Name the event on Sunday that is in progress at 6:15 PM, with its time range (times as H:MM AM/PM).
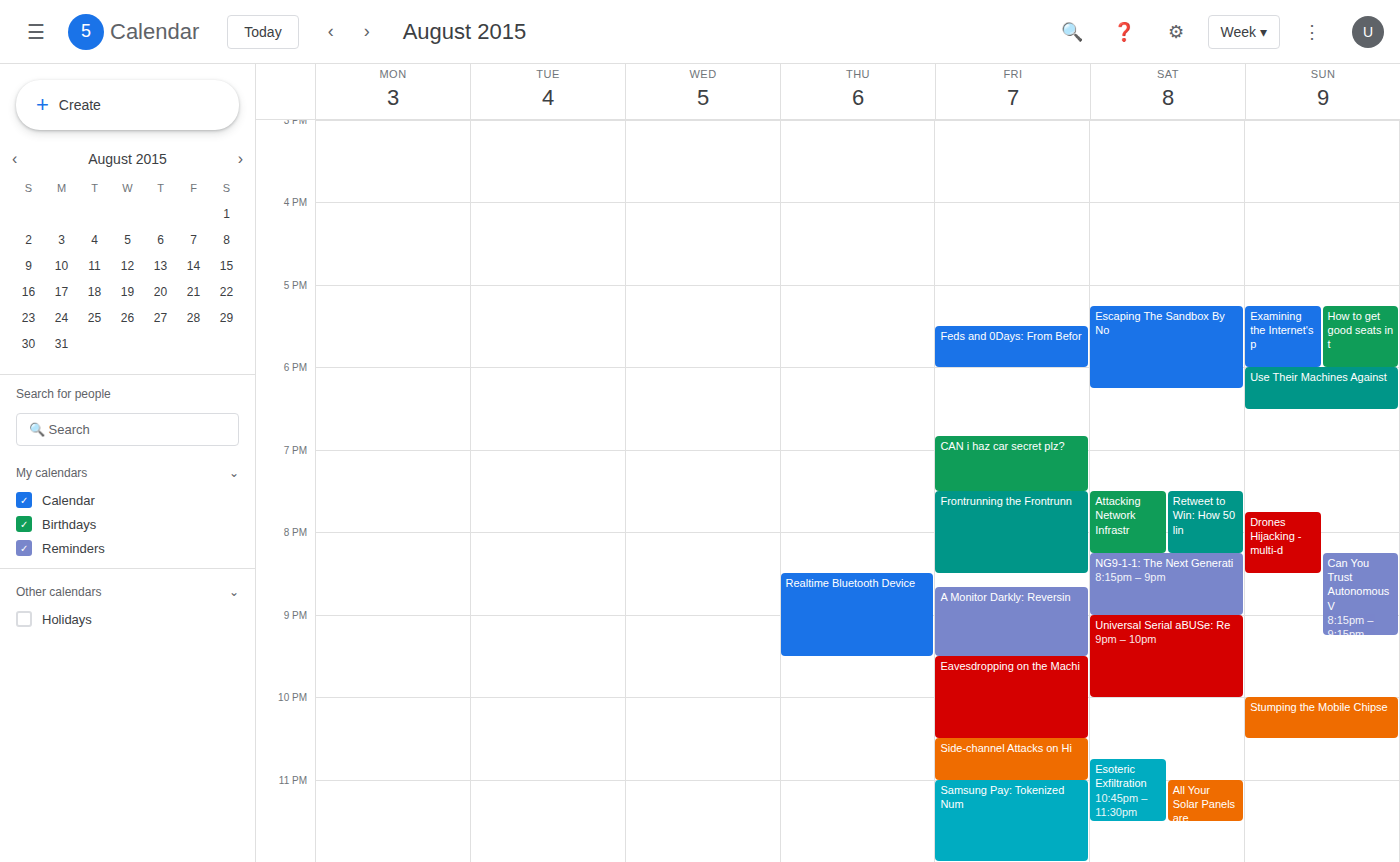
"Use Their Machines Against", 6:00 PM to 6:30 PM